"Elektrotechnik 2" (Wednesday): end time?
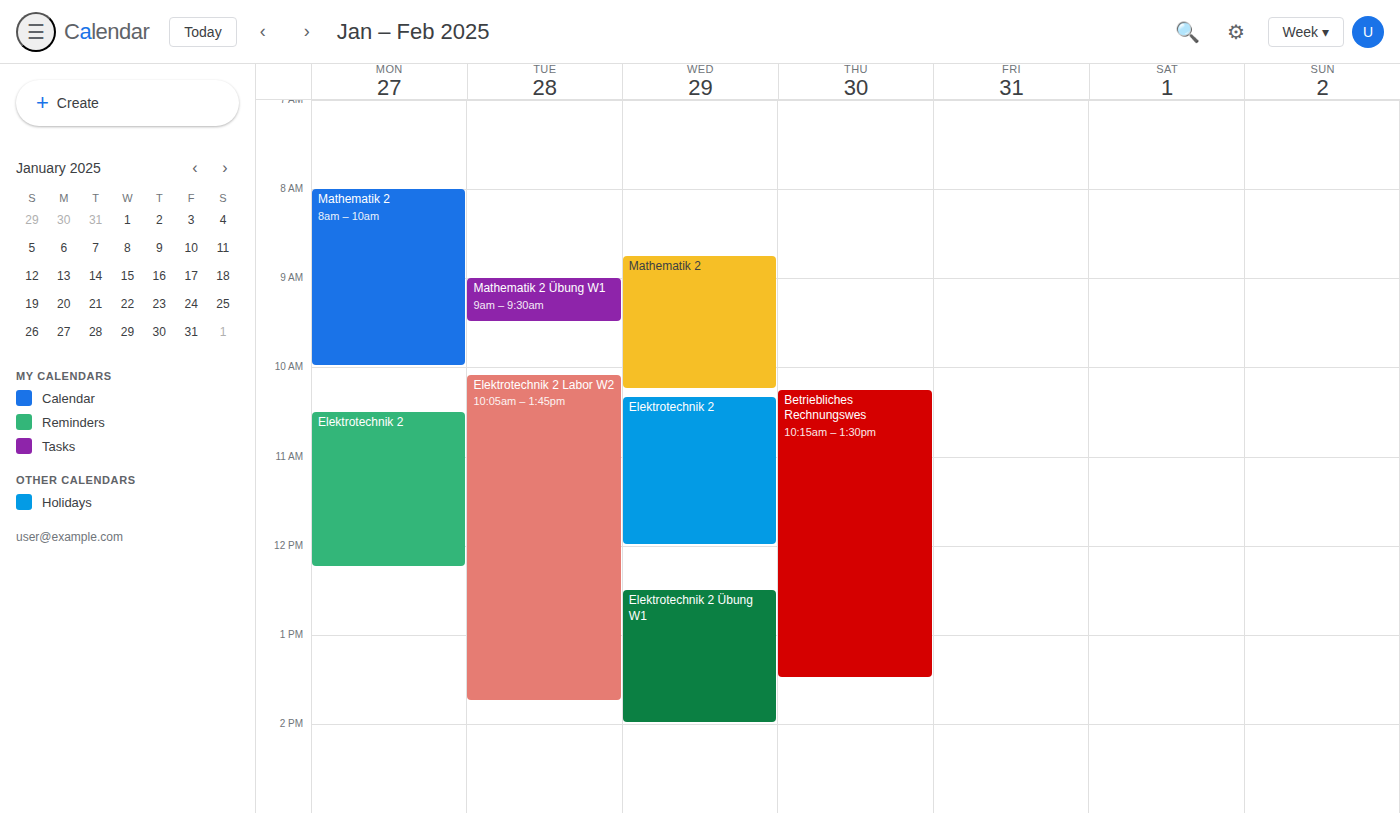
12:00